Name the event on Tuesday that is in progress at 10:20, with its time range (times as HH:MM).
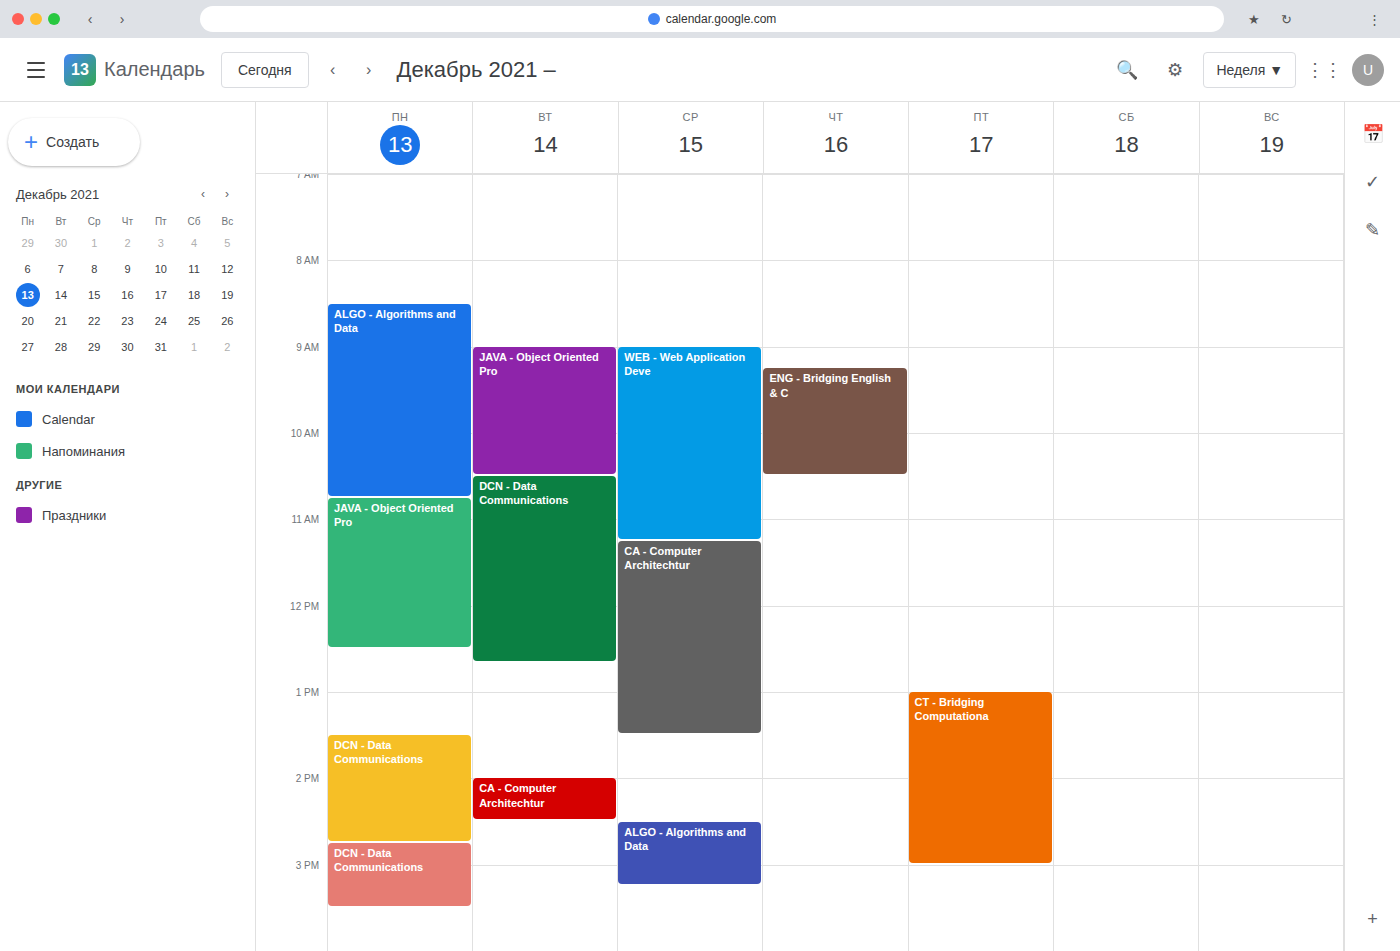
"JAVA - Object Oriented Pro", 09:00 to 10:30